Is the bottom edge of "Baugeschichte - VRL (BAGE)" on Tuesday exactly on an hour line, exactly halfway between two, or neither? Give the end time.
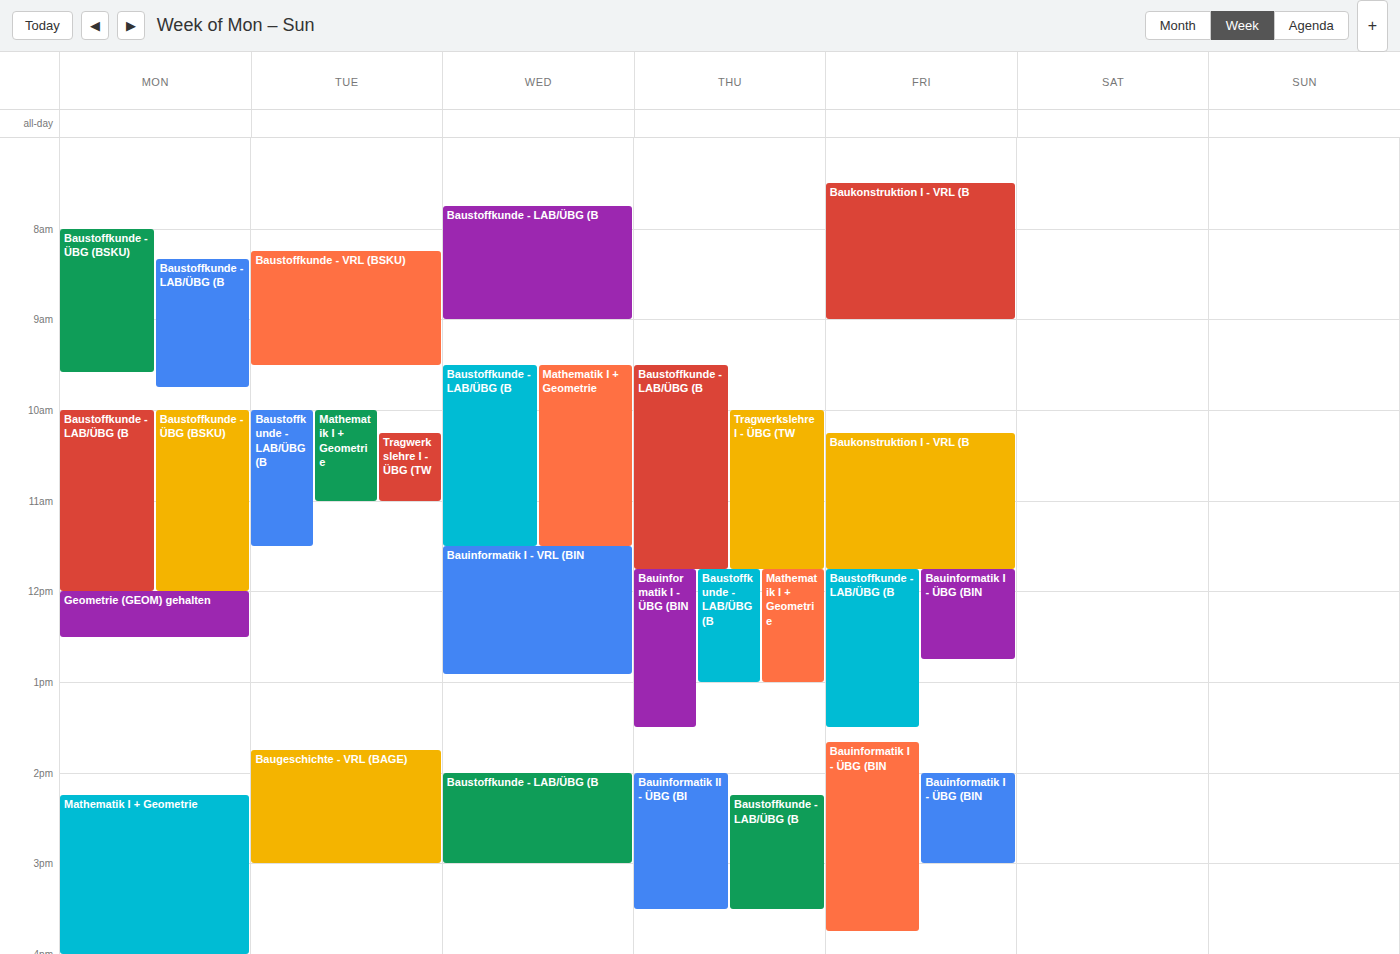
3:00 PM -- exactly on the 3 PM line.